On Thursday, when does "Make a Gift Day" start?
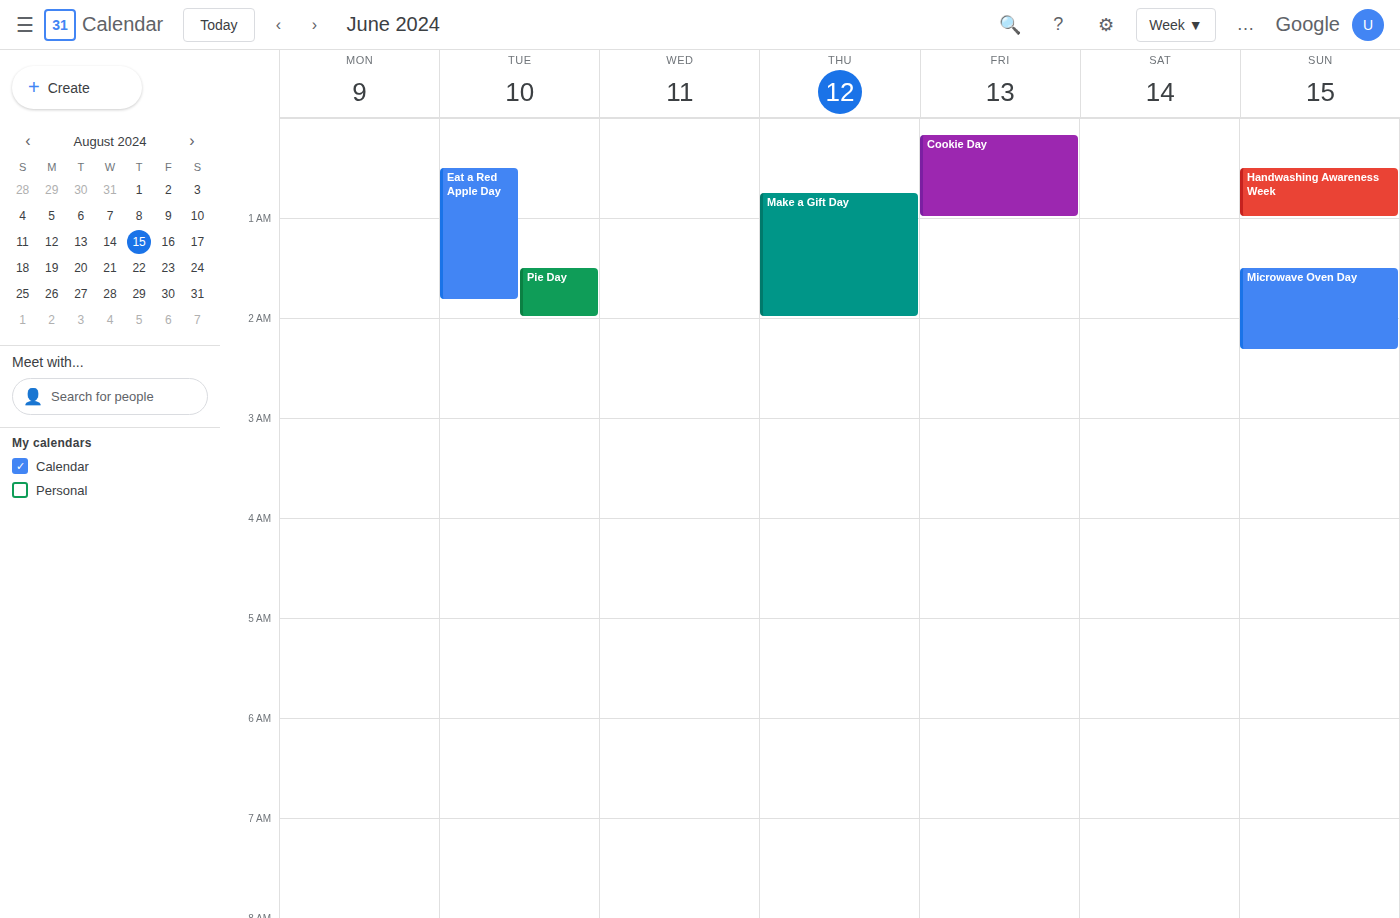
12:45 AM